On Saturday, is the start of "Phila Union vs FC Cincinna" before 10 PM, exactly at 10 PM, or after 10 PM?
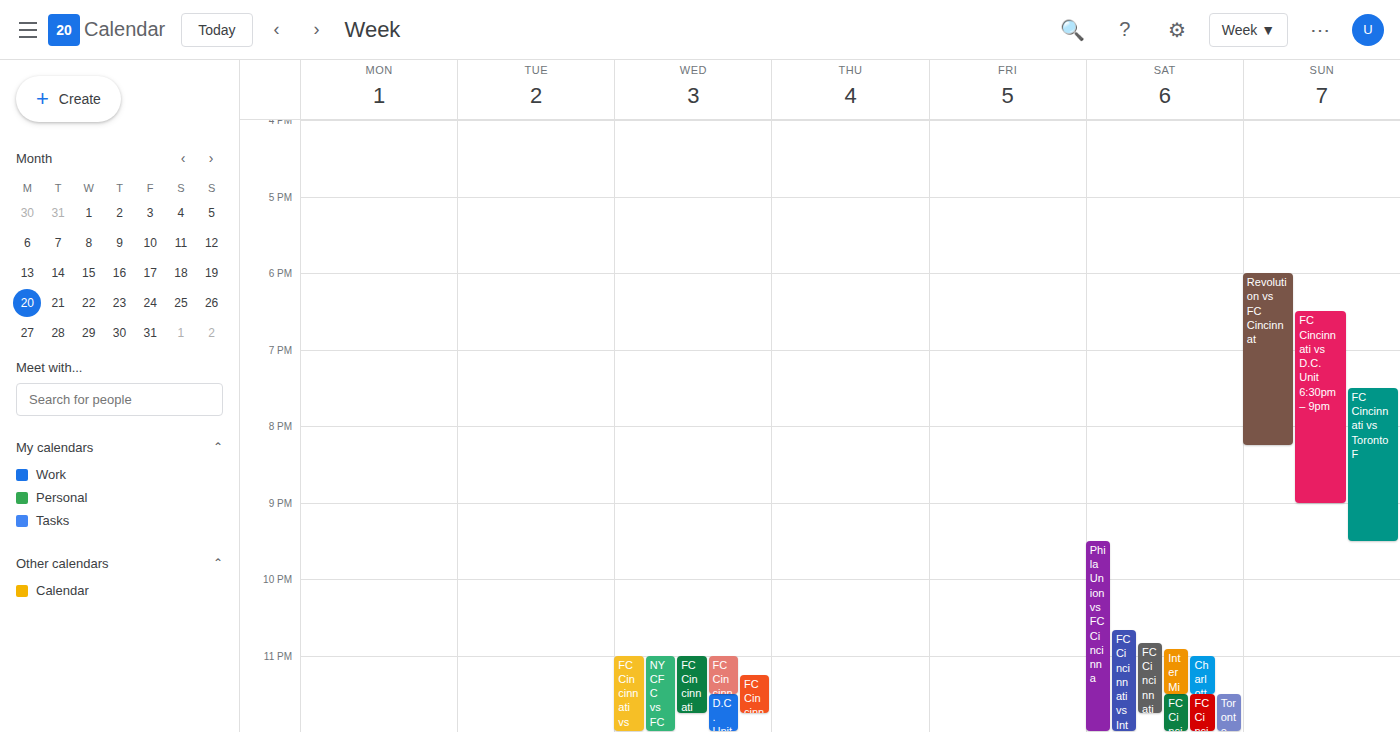
9:30 PM -- before 10 PM, 30 minutes above the 10 PM line.